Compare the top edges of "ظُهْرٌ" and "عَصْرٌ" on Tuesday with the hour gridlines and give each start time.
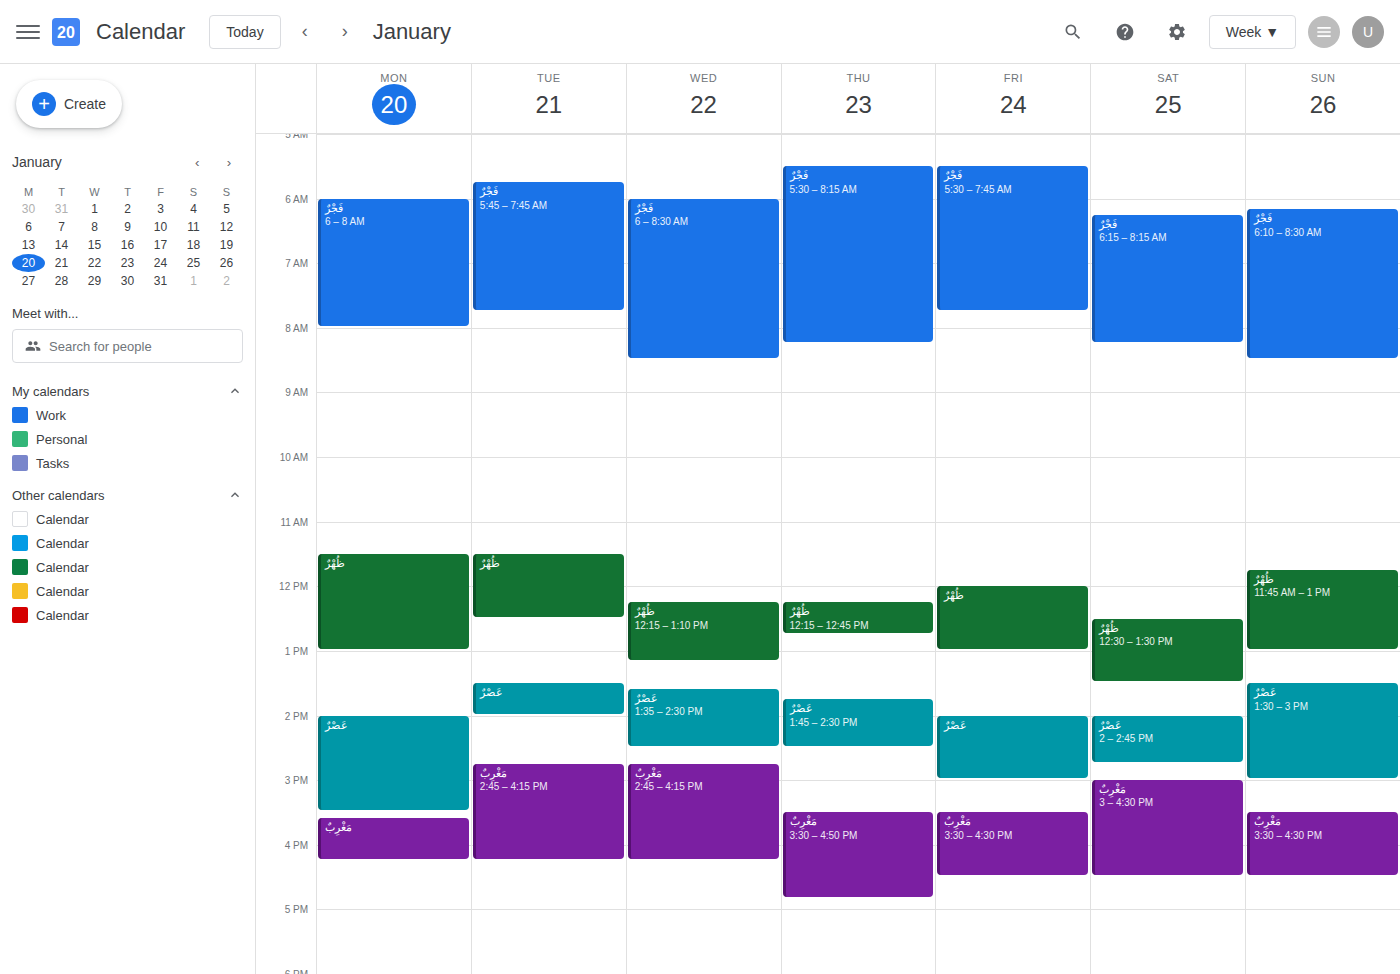
"ظُهْرٌ": 11:30 AM, halfway between the 11 AM and 12 PM lines. "عَصْرٌ": 1:30 PM, halfway between the 1 PM and 2 PM lines.